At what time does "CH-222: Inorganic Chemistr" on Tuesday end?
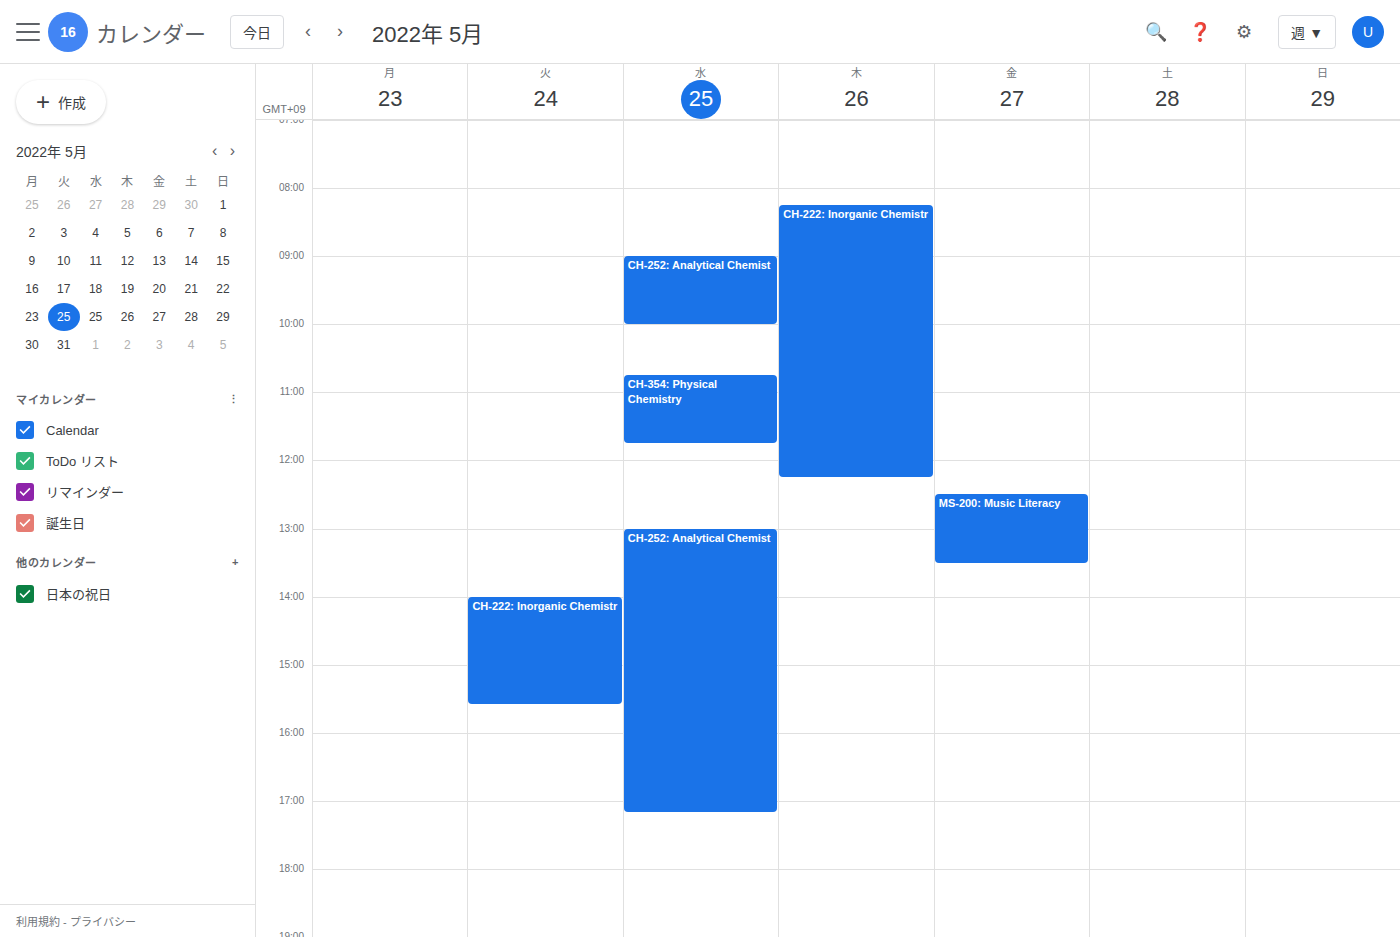
3:35 PM